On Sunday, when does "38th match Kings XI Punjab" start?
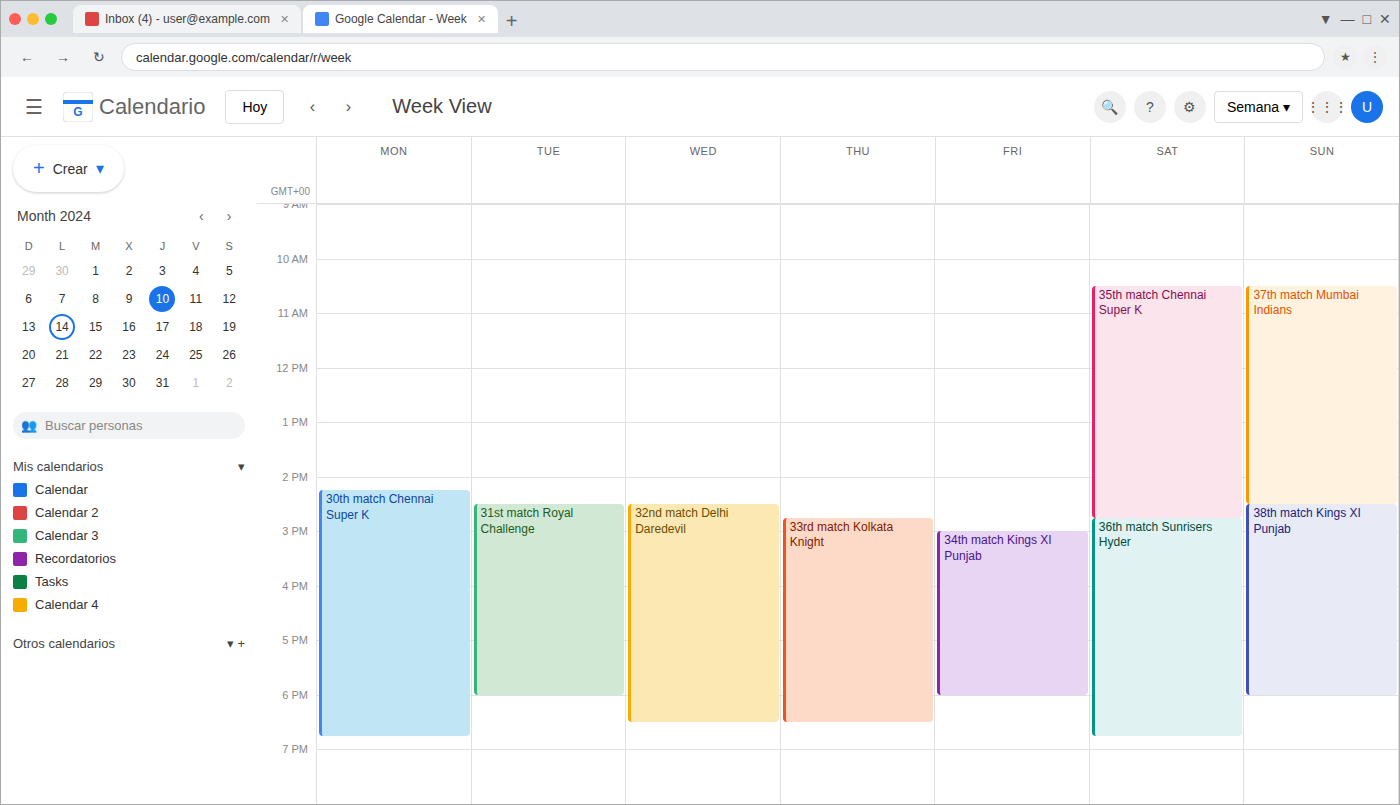
2:30 PM